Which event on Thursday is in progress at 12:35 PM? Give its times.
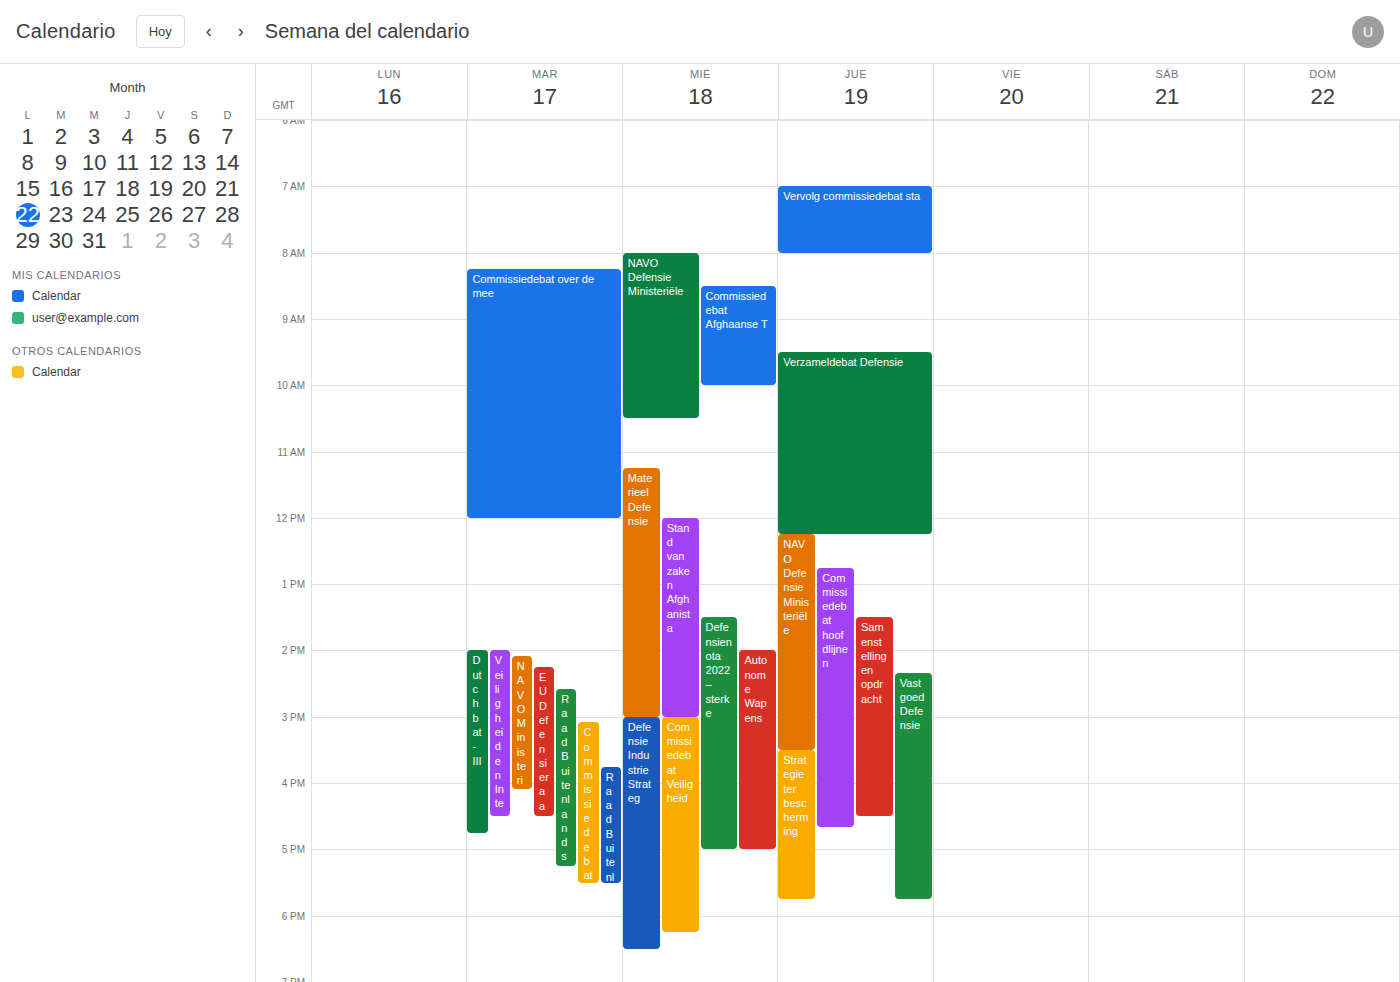
"NAVO Defensie Ministeriële", 12:15 PM to 3:30 PM